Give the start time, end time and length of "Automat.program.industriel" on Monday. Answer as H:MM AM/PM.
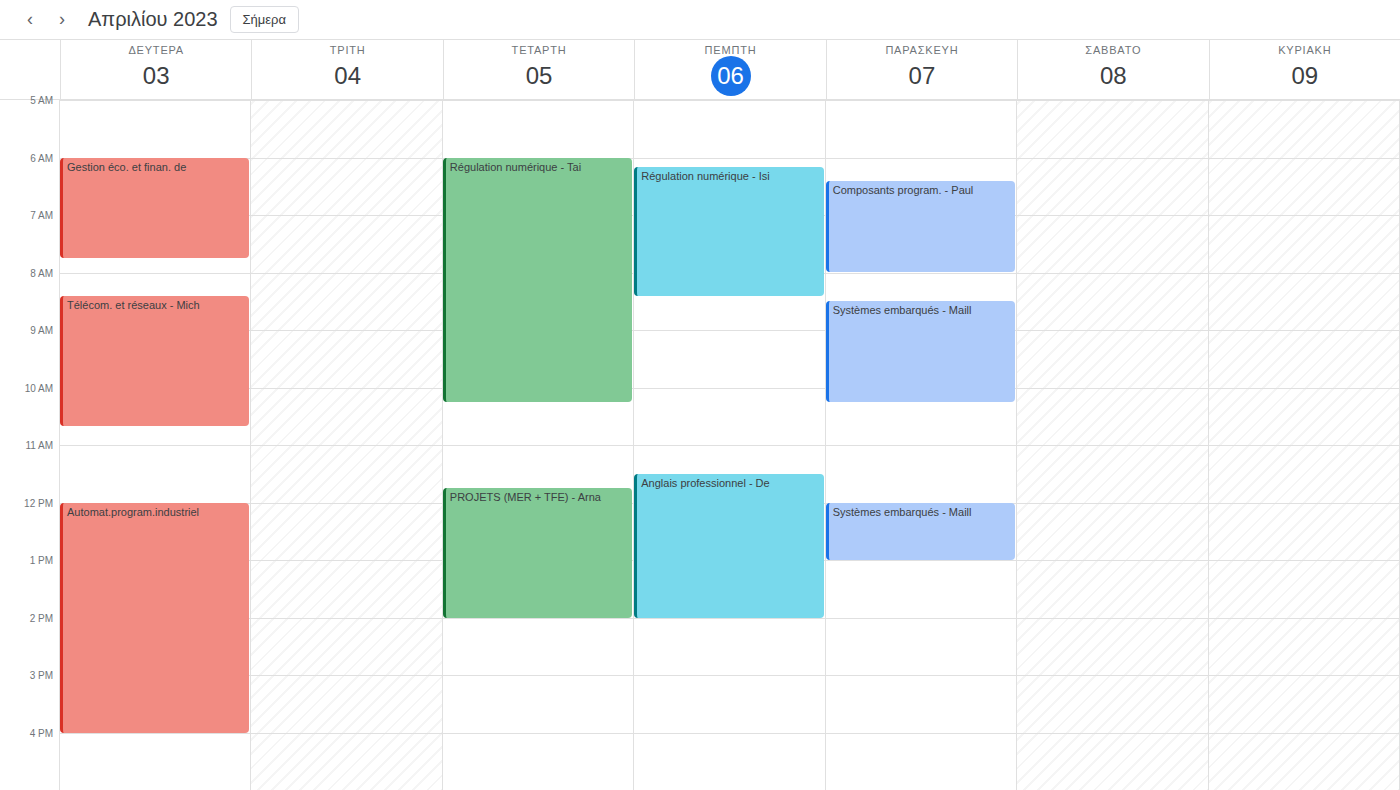
12:00 PM to 4:00 PM, 4 hours